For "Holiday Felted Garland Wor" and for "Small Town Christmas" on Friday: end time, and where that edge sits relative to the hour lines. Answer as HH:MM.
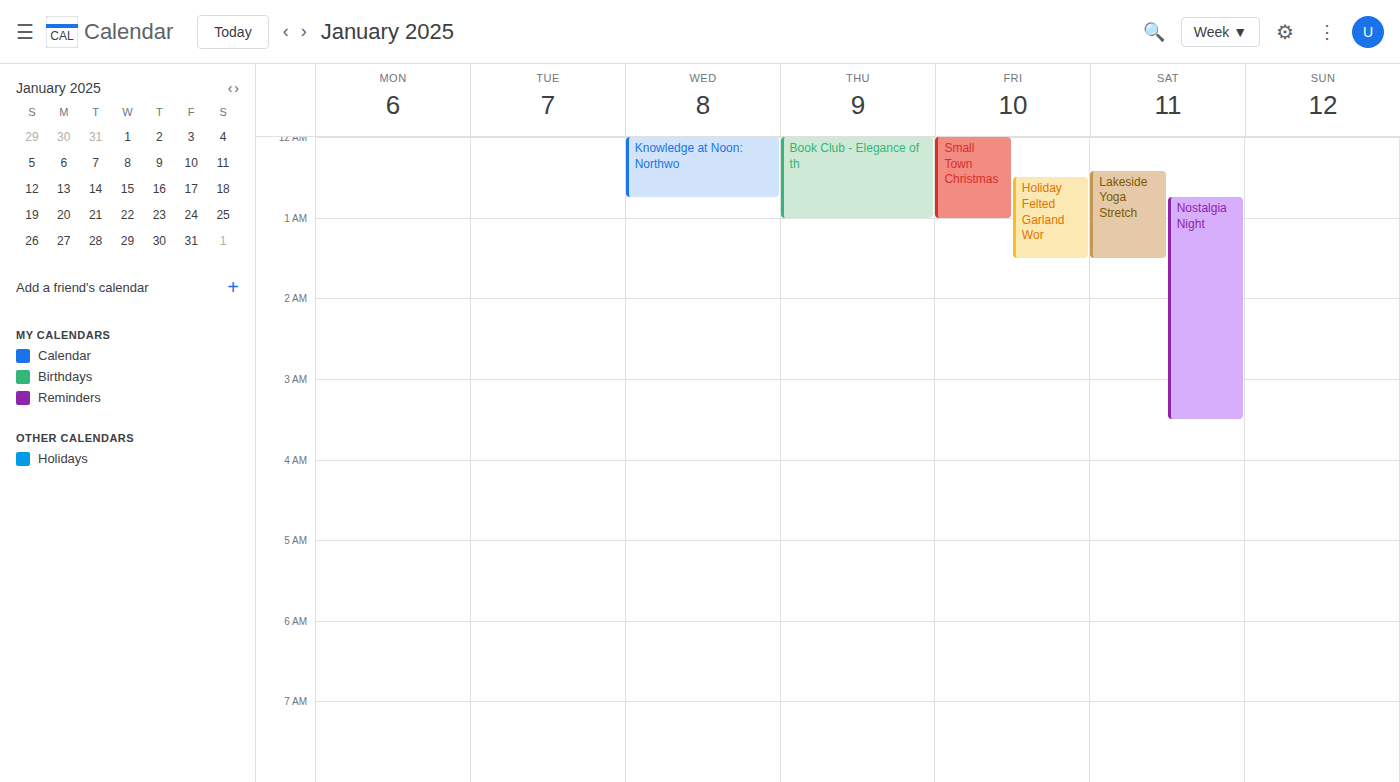
"Holiday Felted Garland Wor": 01:30, halfway between the 01:00 and 02:00 lines. "Small Town Christmas": 01:00, exactly on the 01:00 line.